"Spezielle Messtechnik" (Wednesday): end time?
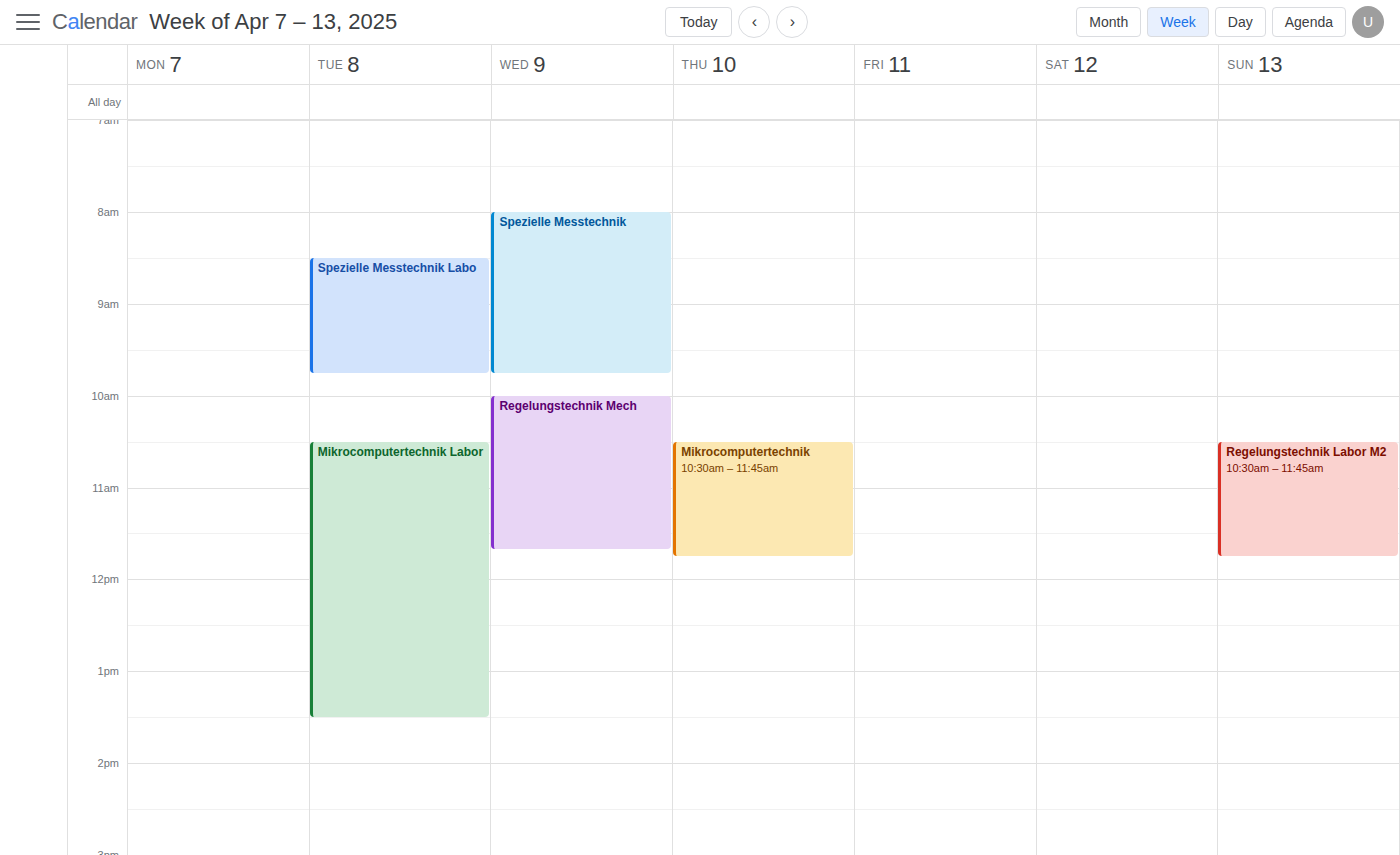
9:45 AM